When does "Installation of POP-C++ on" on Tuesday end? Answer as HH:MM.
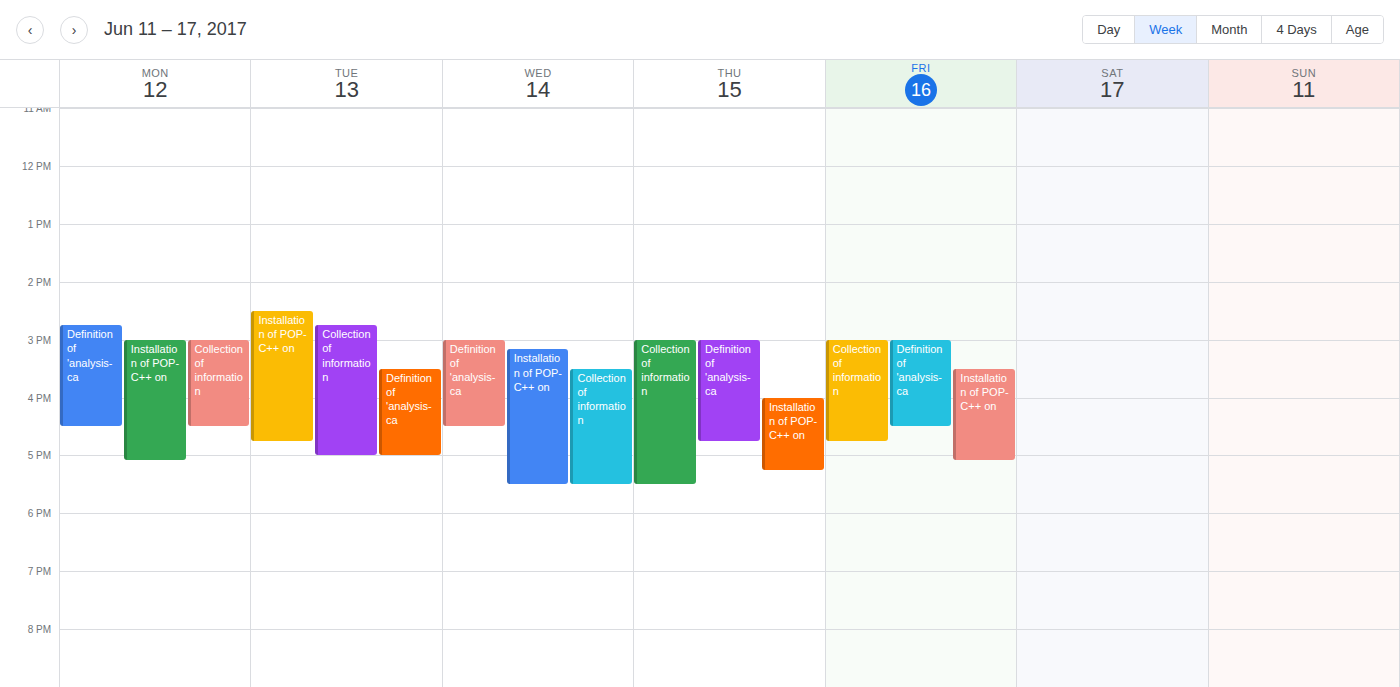
16:45